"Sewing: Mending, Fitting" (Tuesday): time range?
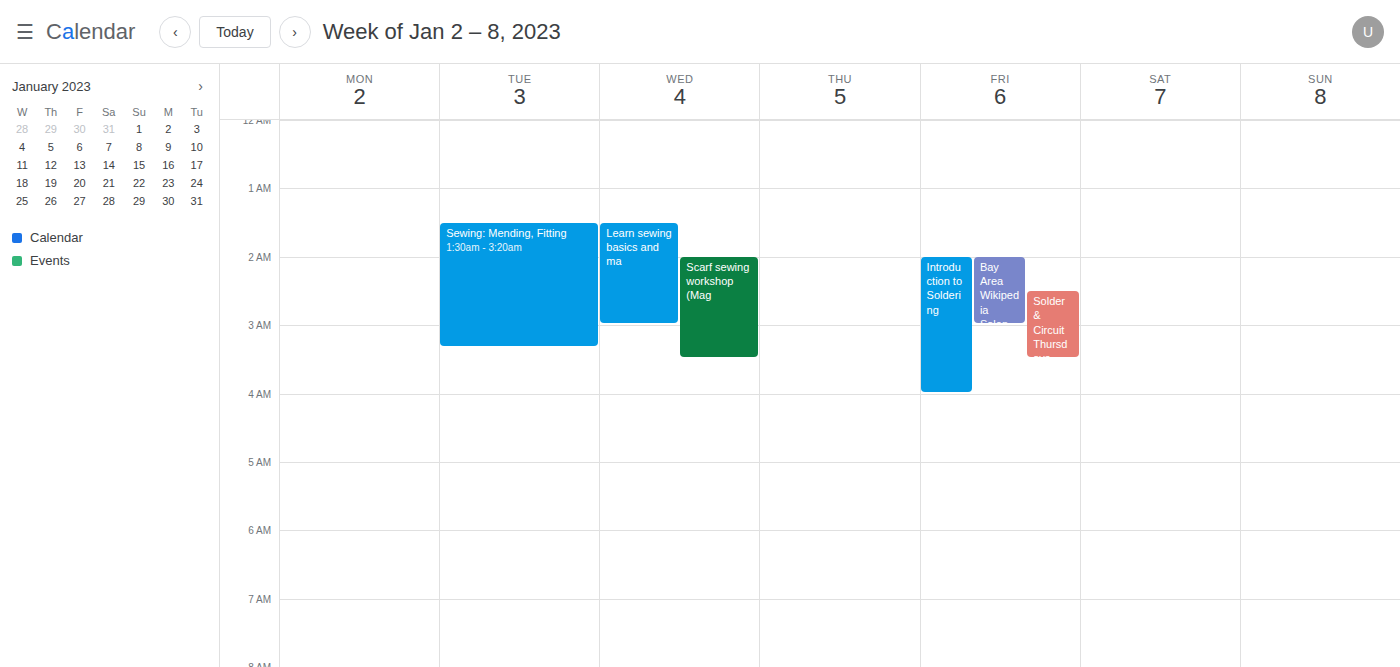
01:30 to 03:20